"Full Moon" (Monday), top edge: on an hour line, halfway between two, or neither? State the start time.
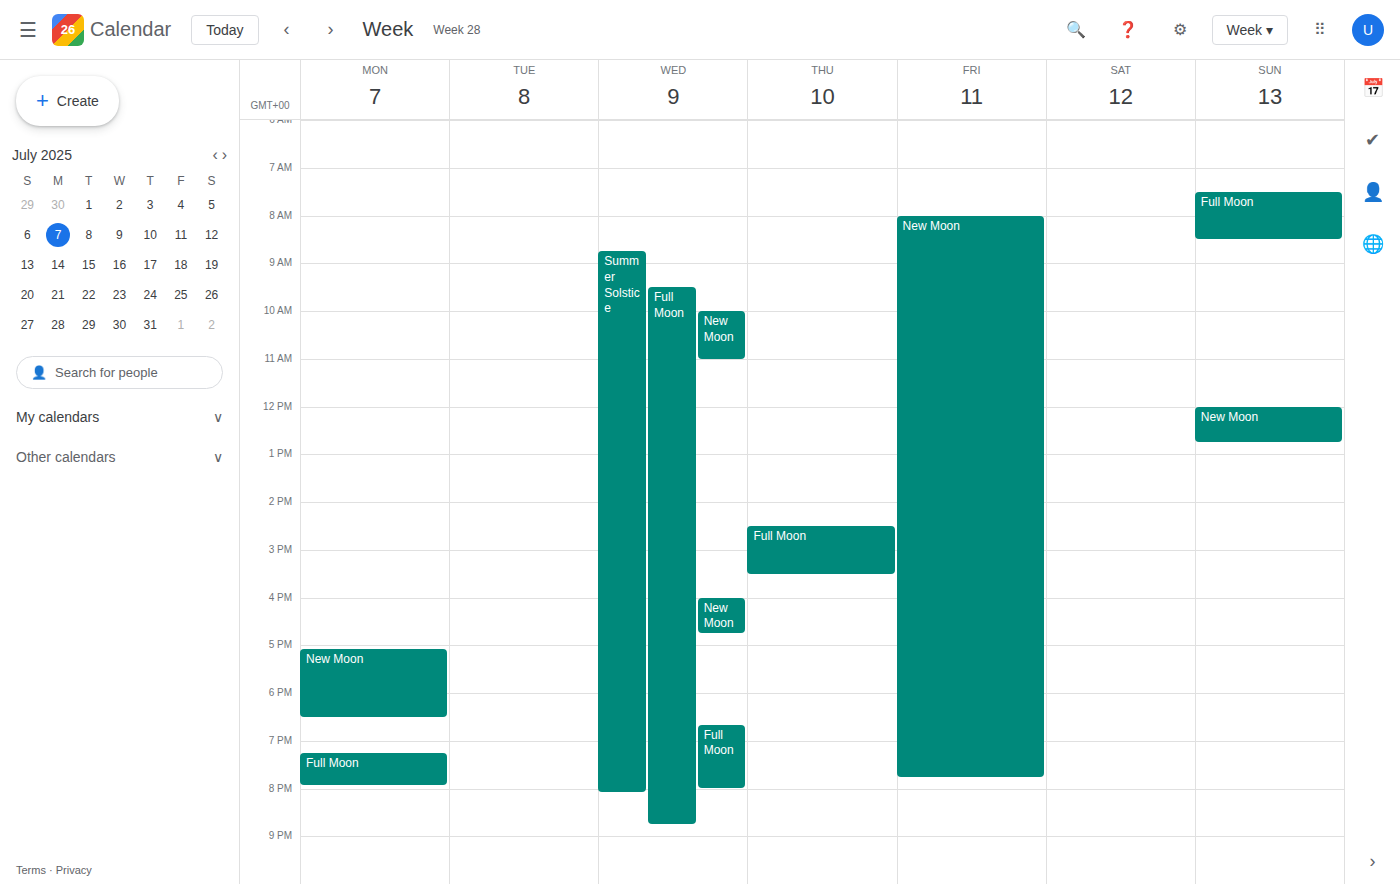
7:15 PM -- neither: a quarter of the way from the 7 PM line to the 8 PM line.